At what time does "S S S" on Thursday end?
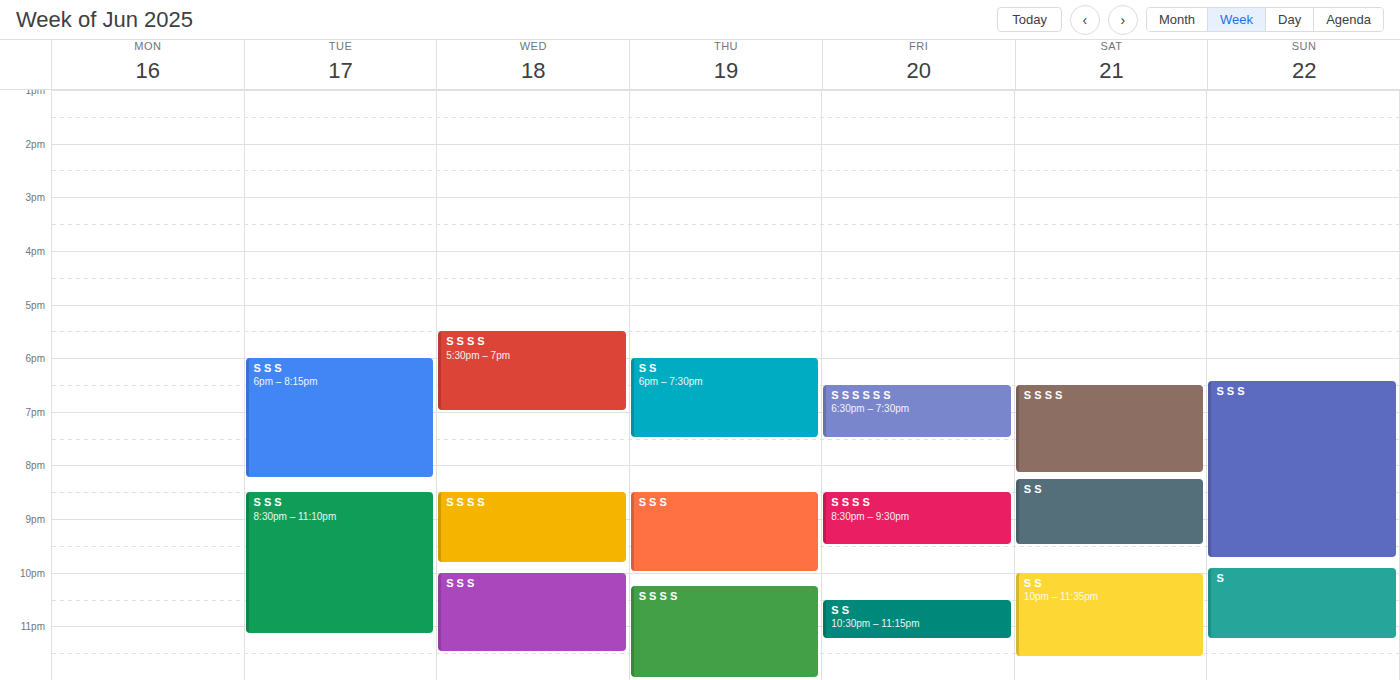
10:00 PM